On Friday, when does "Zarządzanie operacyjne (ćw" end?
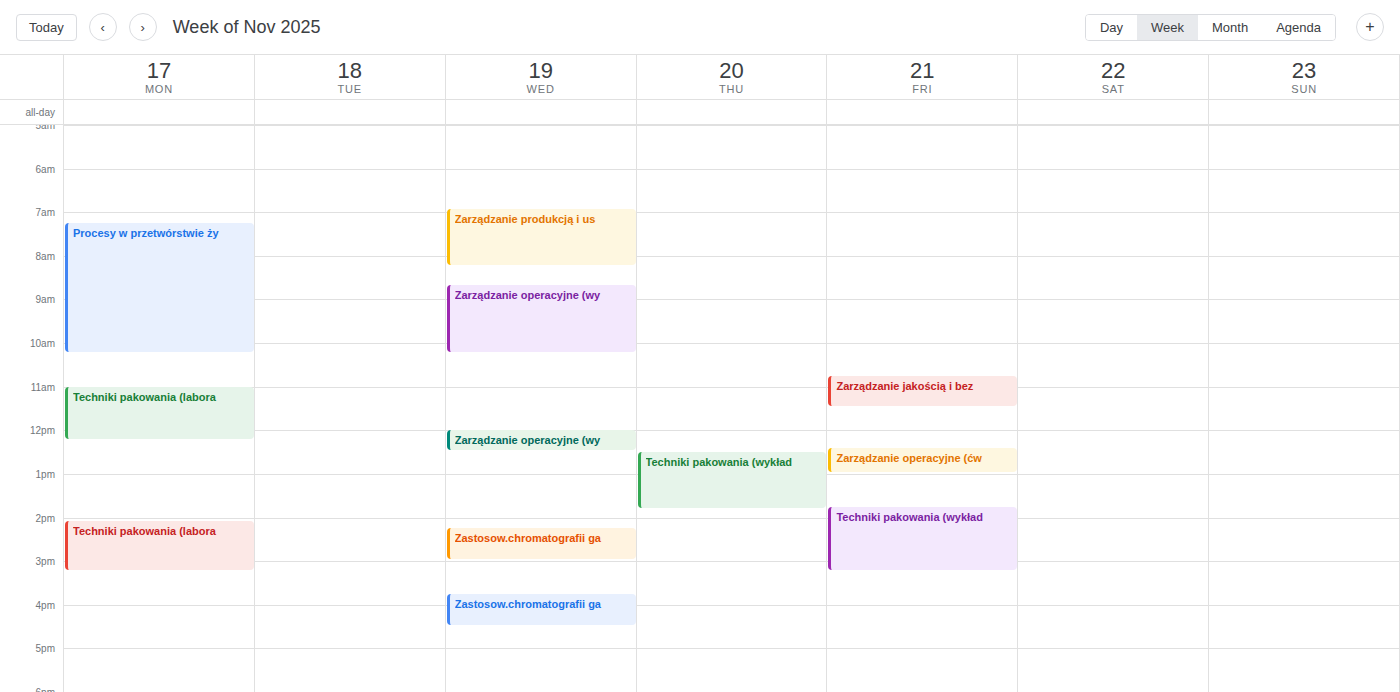
1:00 PM